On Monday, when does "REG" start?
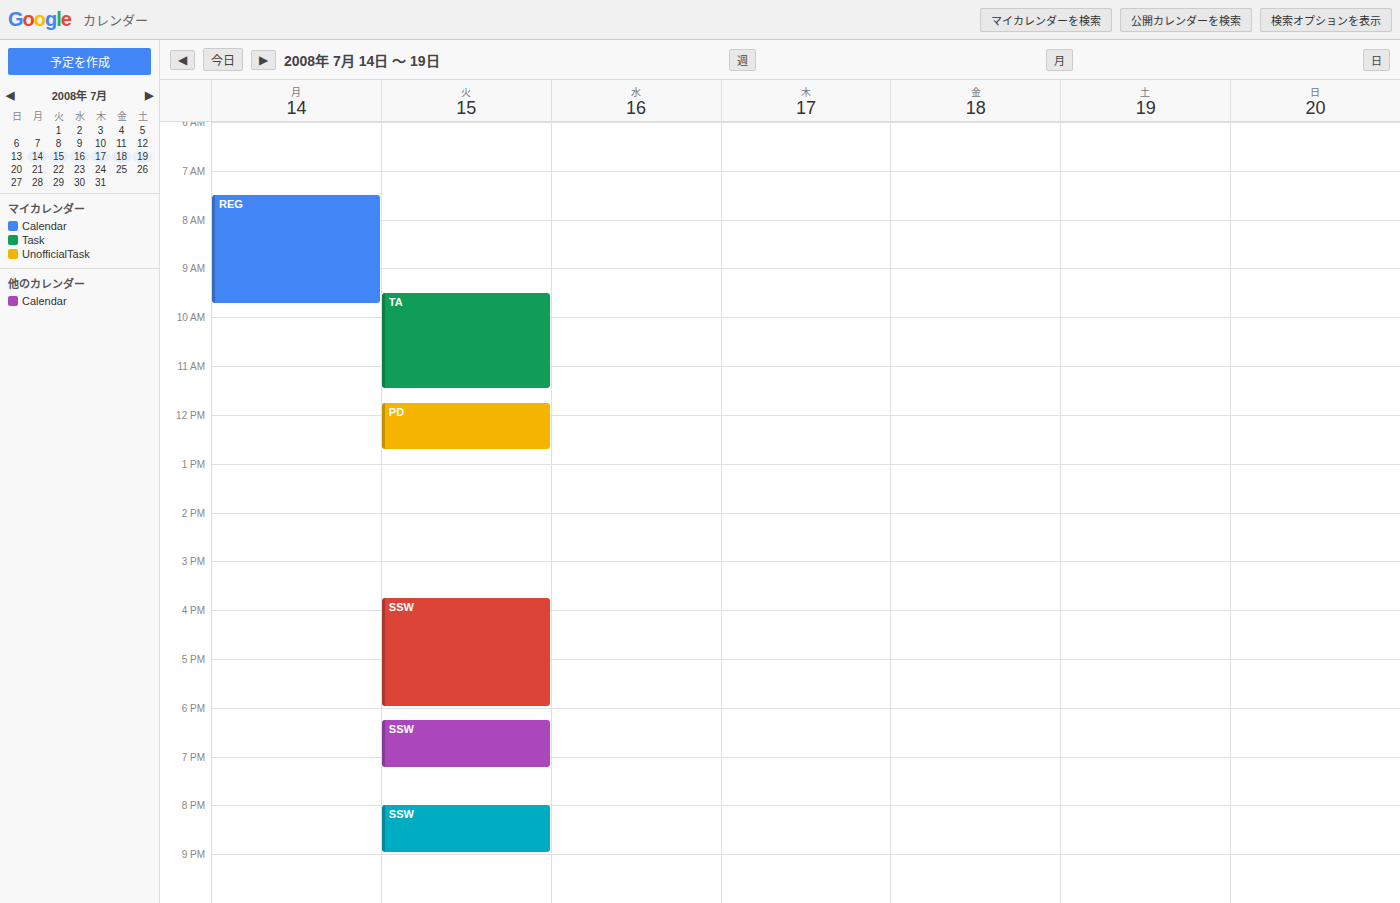
7:30 AM